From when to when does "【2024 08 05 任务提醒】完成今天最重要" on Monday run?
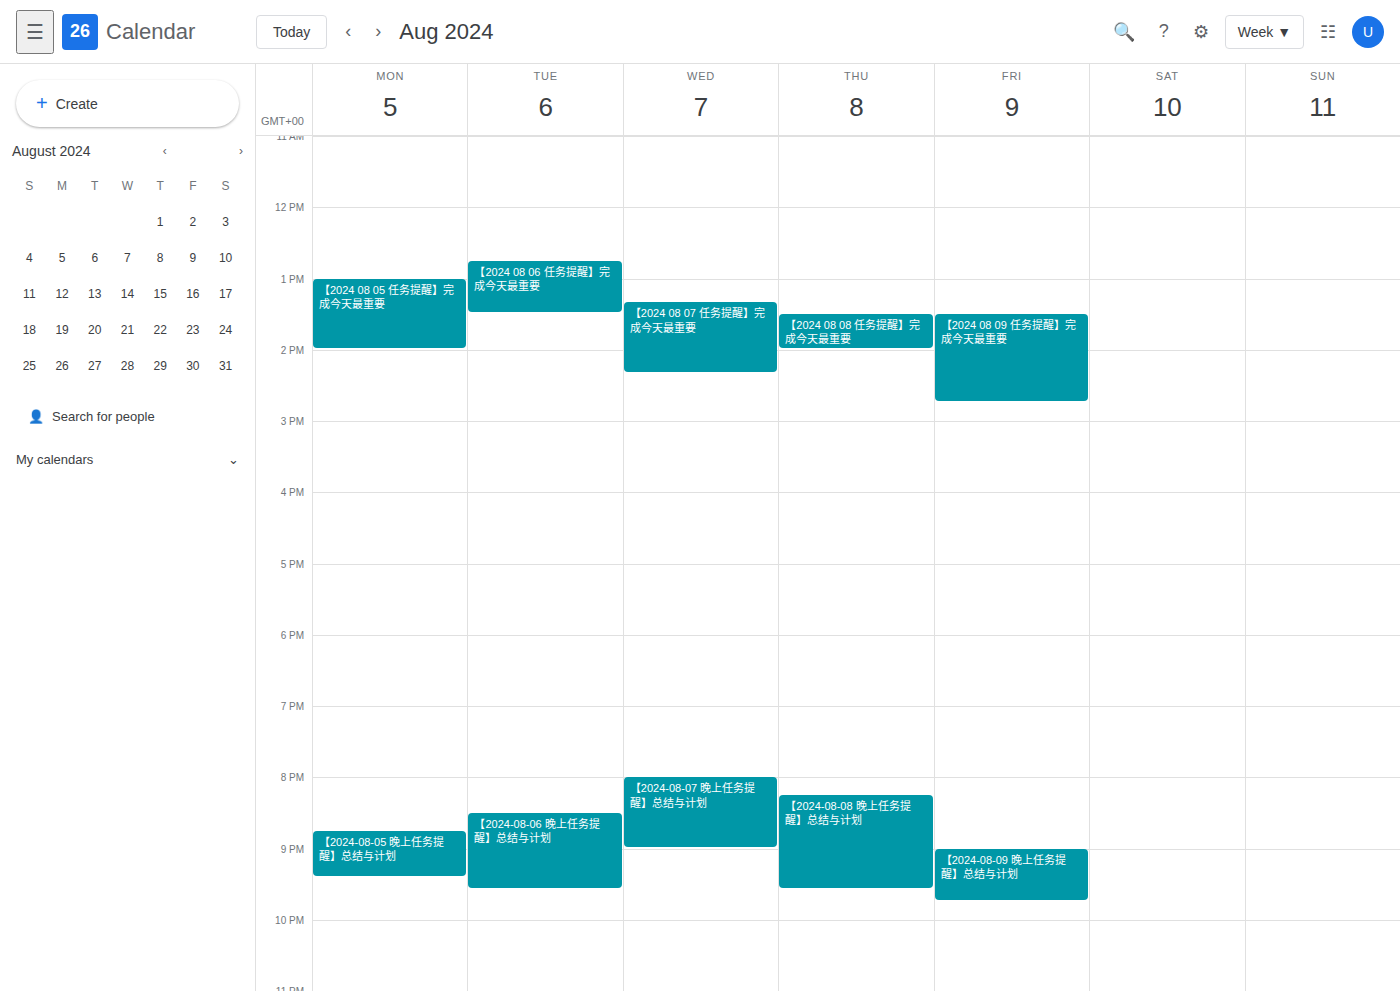
13:00 to 14:00